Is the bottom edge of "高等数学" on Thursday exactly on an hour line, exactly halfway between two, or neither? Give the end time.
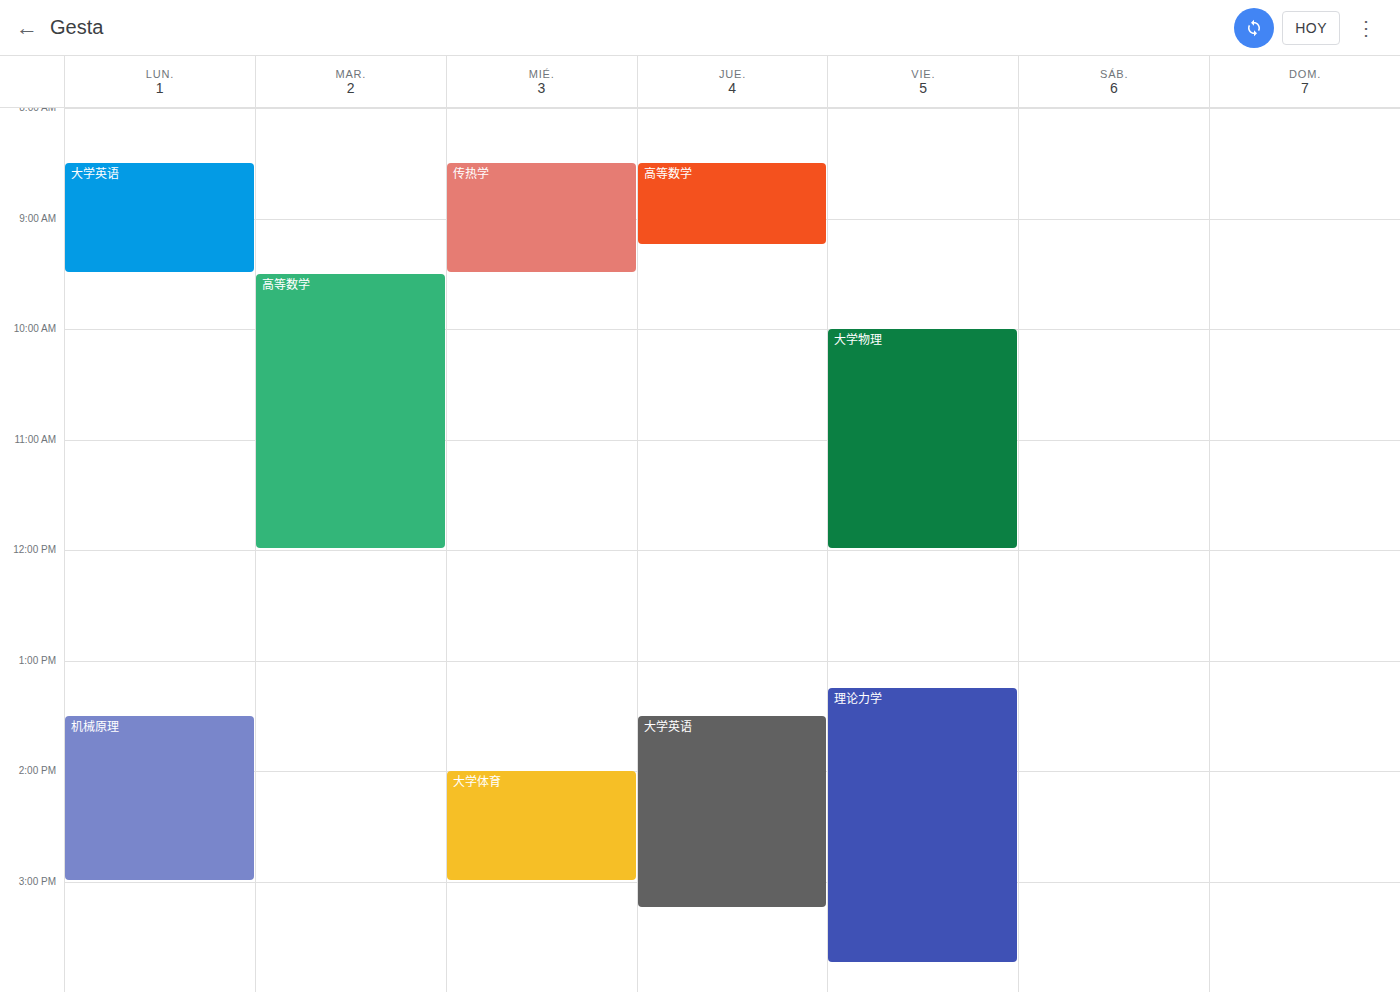
9:15 AM -- neither: a quarter of the way from the 9 AM line to the 10 AM line.